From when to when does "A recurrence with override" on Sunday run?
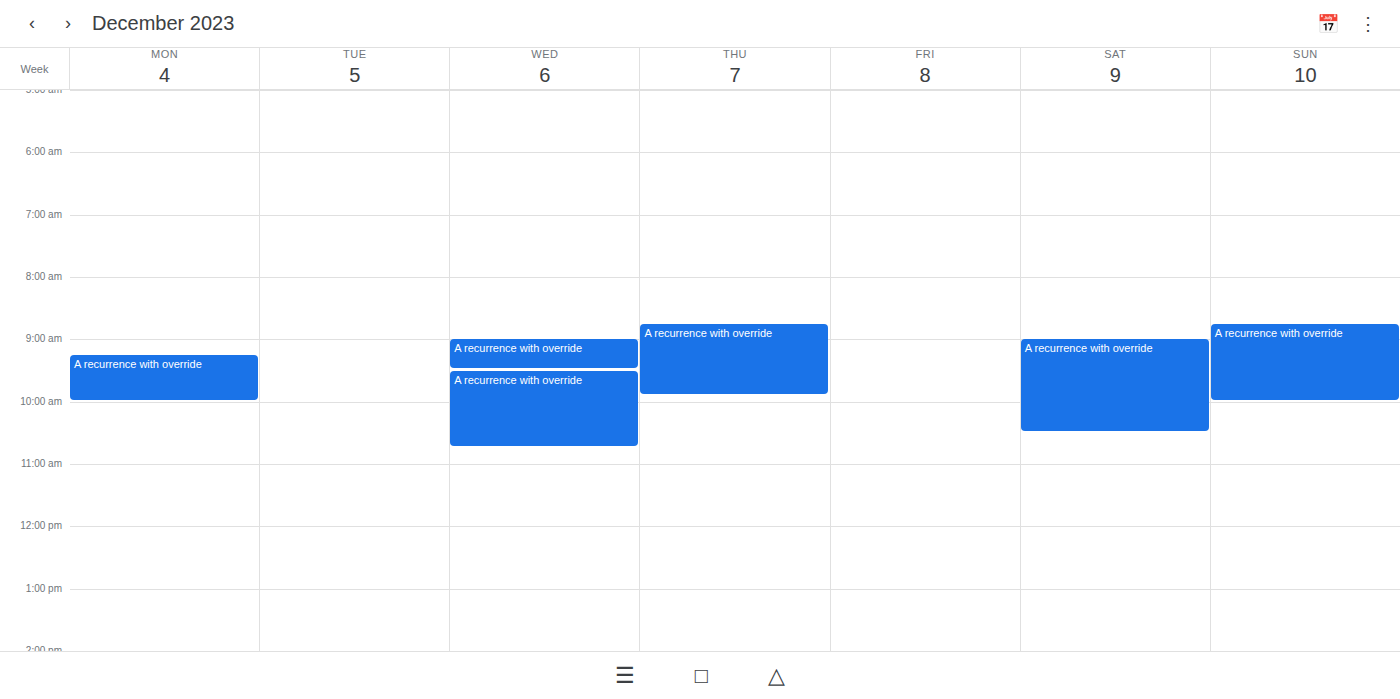
8:45 AM to 10:00 AM